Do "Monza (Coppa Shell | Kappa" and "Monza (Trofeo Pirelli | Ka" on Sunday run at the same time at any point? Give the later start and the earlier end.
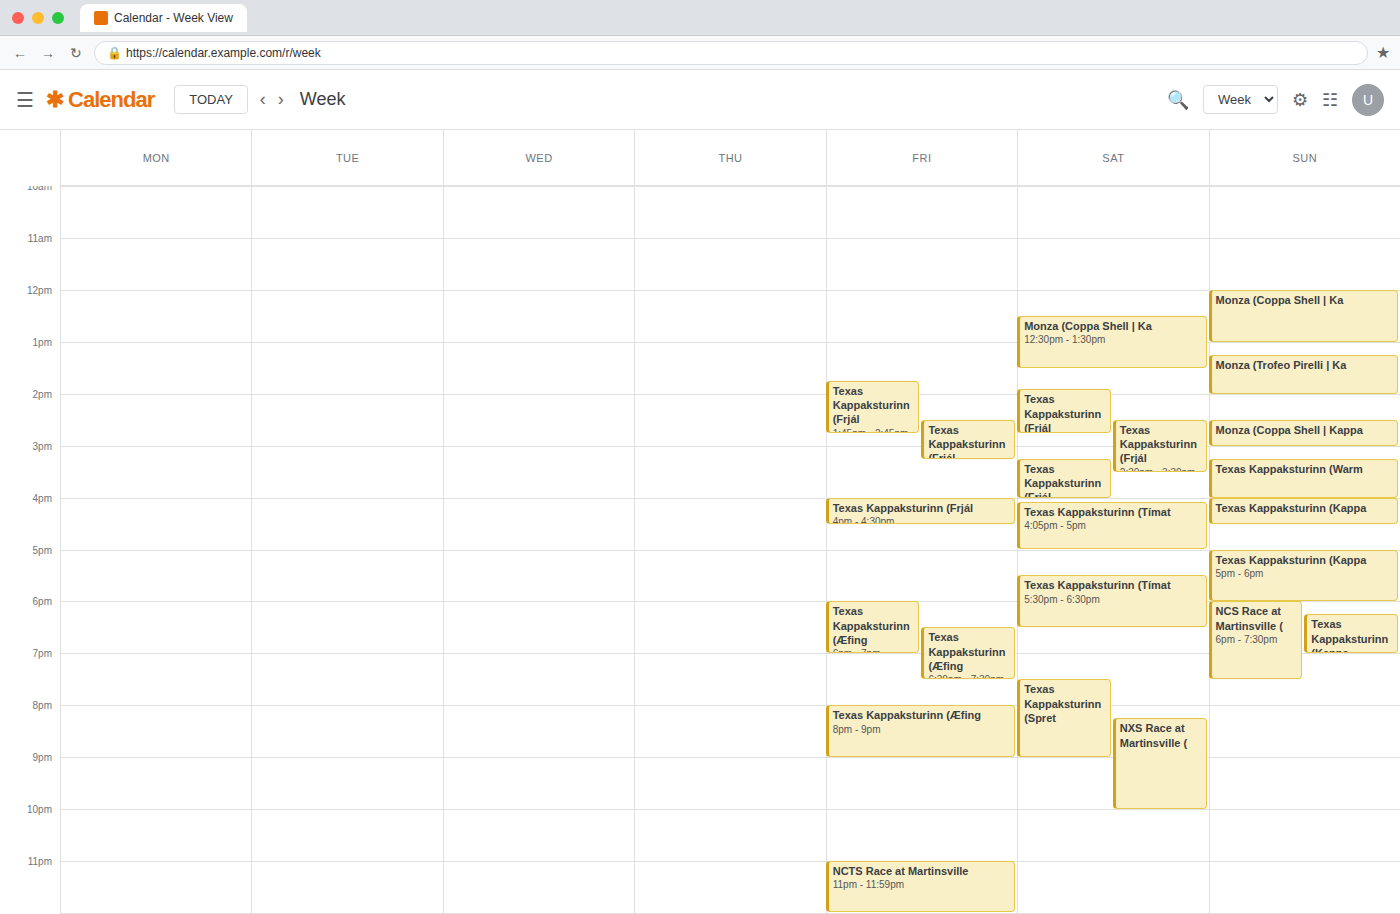
"Monza (Trofeo Pirelli | Ka" ends at 2:00 PM and "Monza (Coppa Shell | Kappa" starts at 2:30 PM -- no overlap.